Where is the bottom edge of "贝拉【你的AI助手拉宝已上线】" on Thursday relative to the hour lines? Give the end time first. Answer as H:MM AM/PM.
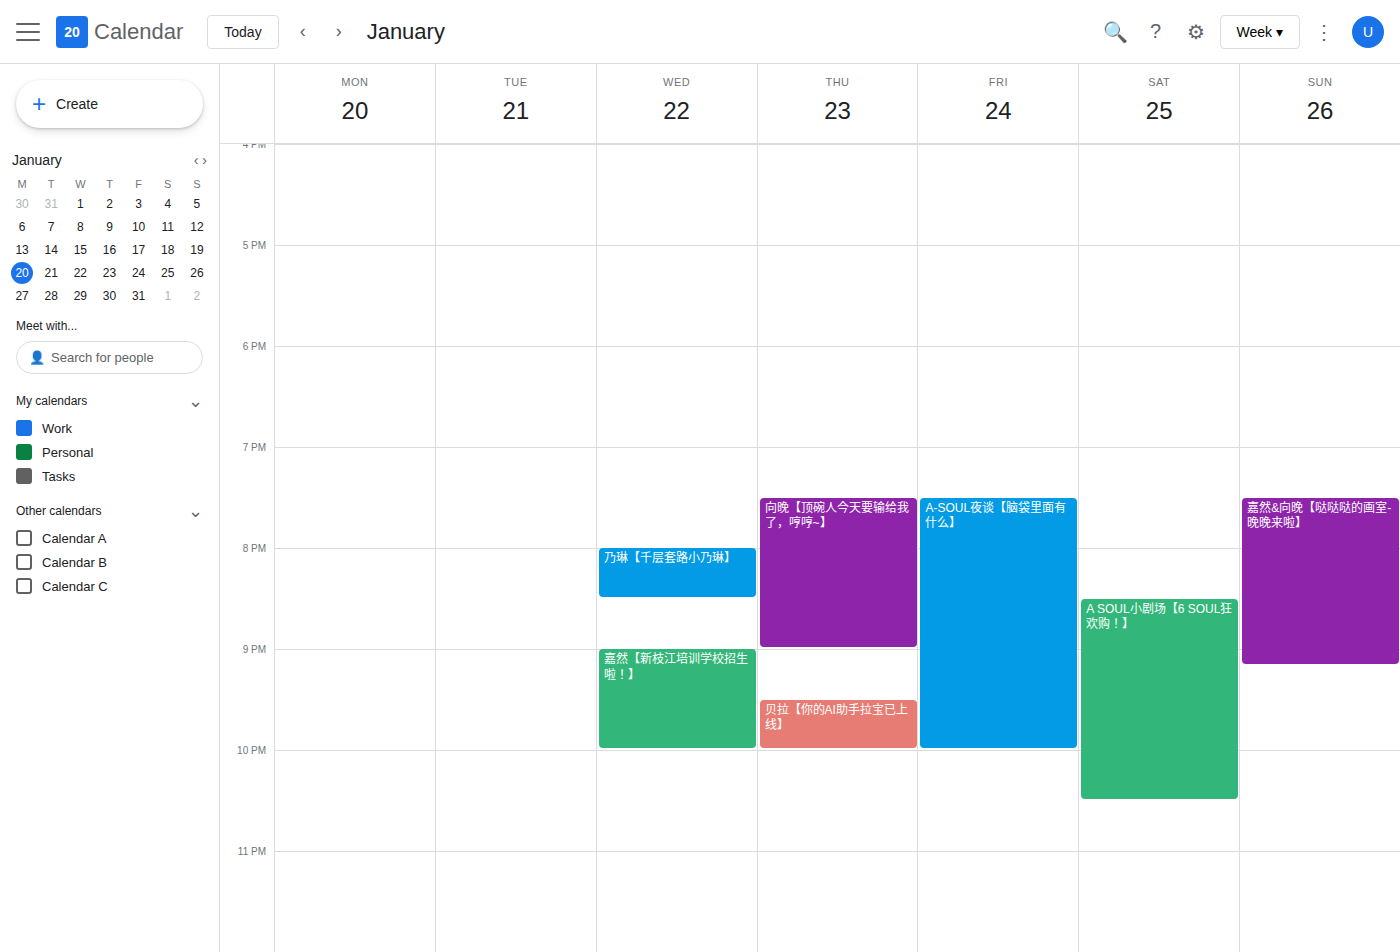
10:00 PM -- exactly on the 10 PM line.